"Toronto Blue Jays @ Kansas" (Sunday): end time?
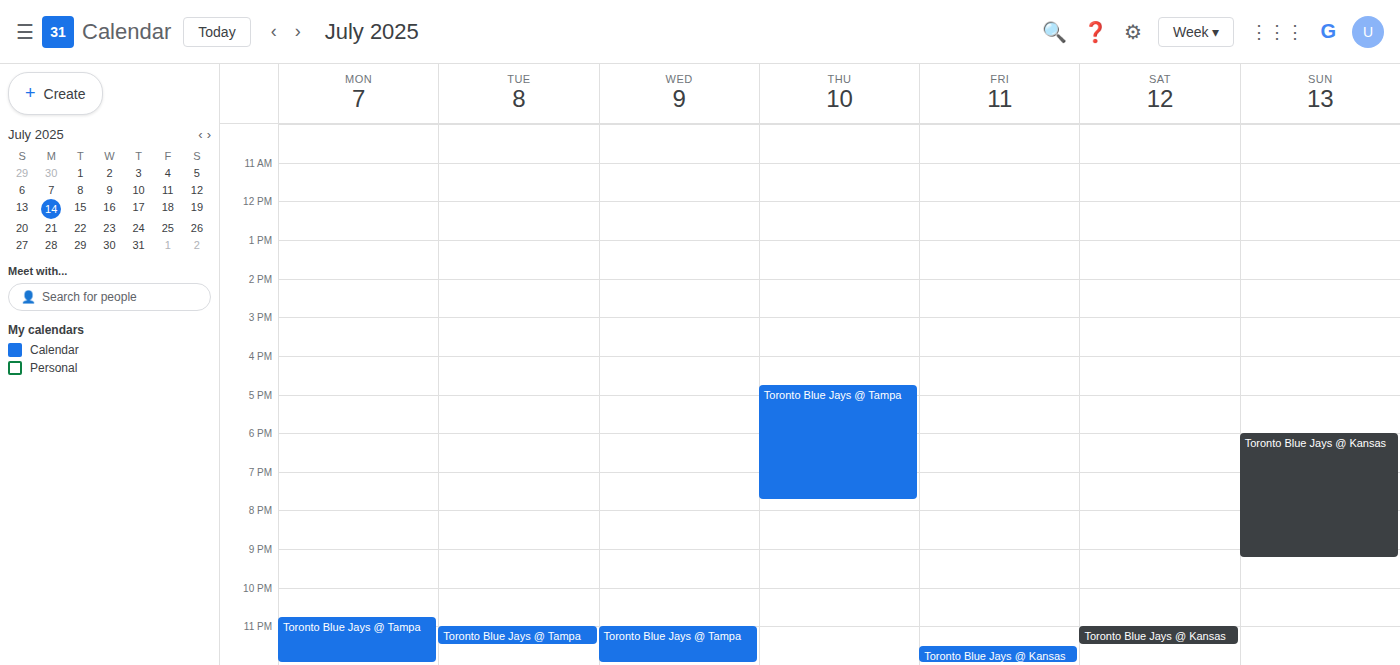
9:15 PM